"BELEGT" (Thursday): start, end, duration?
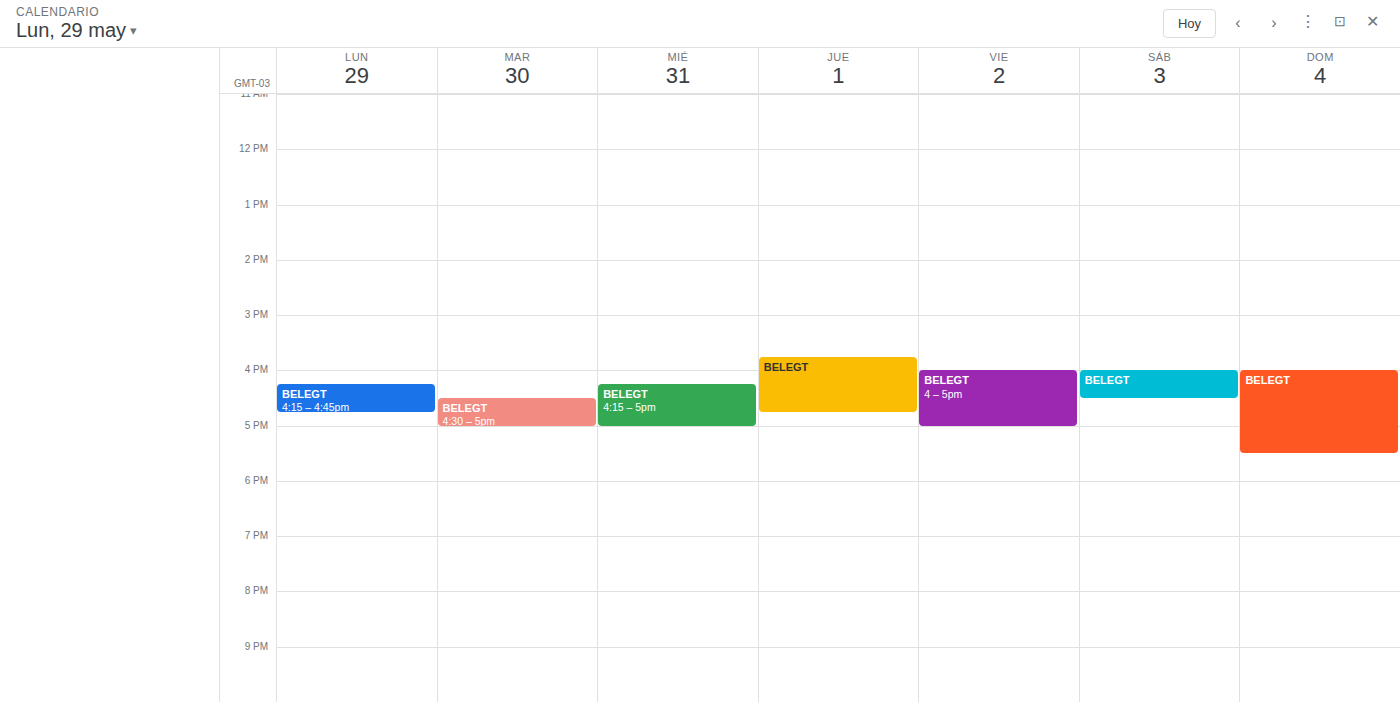
3:45 PM to 4:45 PM, 1 hour